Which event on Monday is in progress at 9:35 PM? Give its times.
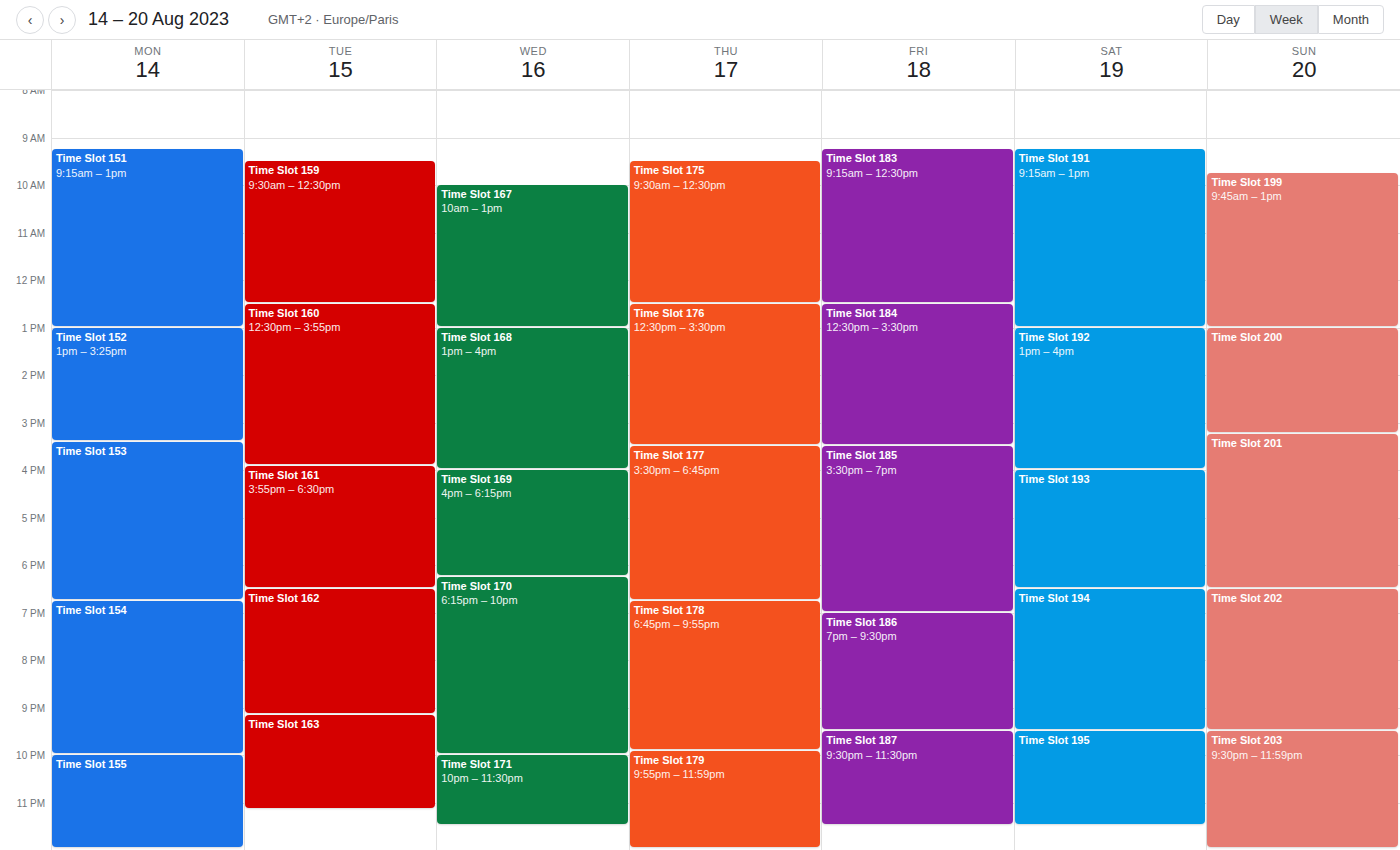
"Time Slot 154", 6:45 PM to 10:00 PM